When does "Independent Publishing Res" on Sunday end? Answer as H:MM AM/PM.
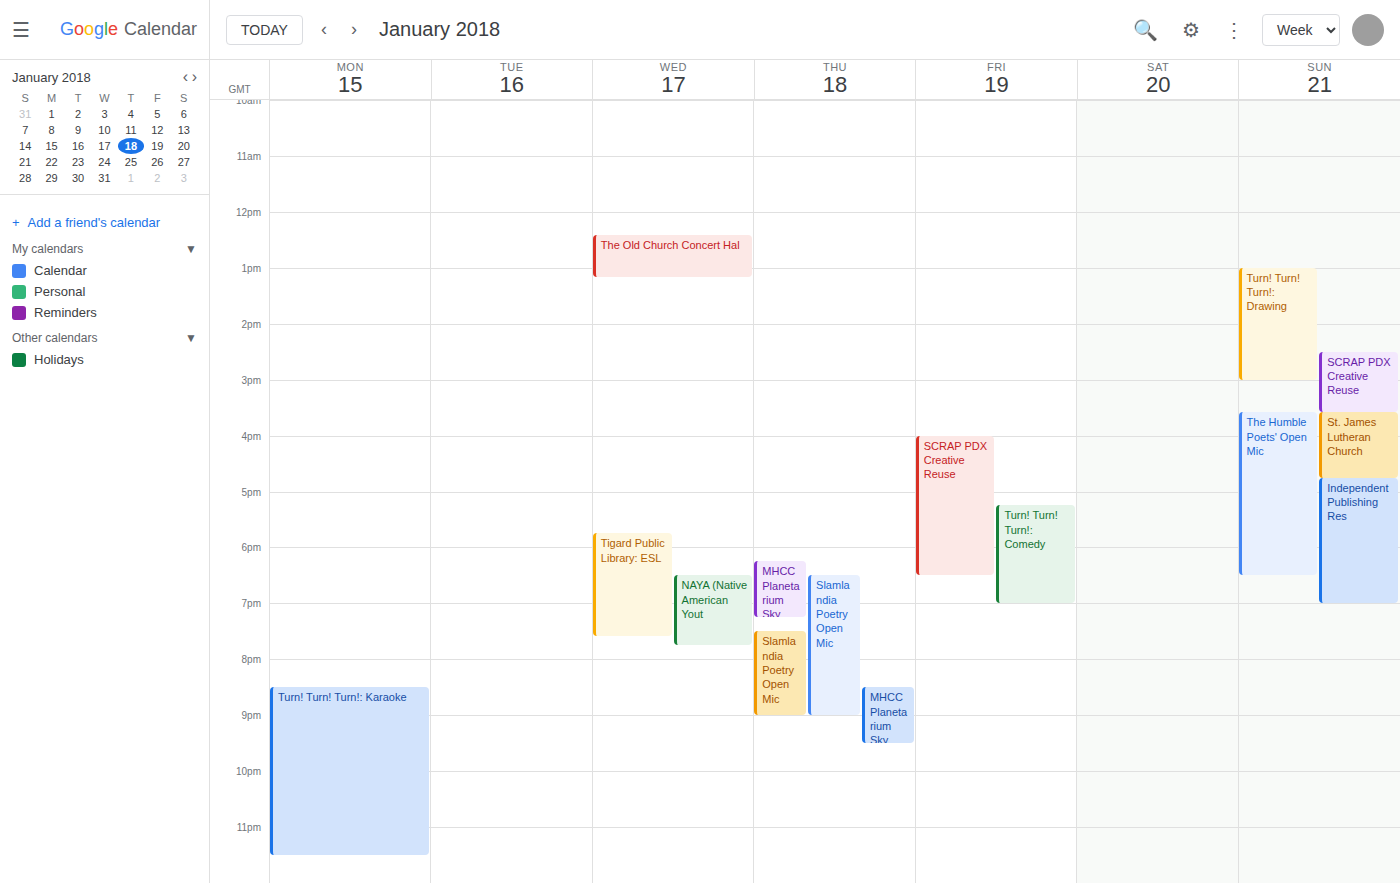
7:00 PM